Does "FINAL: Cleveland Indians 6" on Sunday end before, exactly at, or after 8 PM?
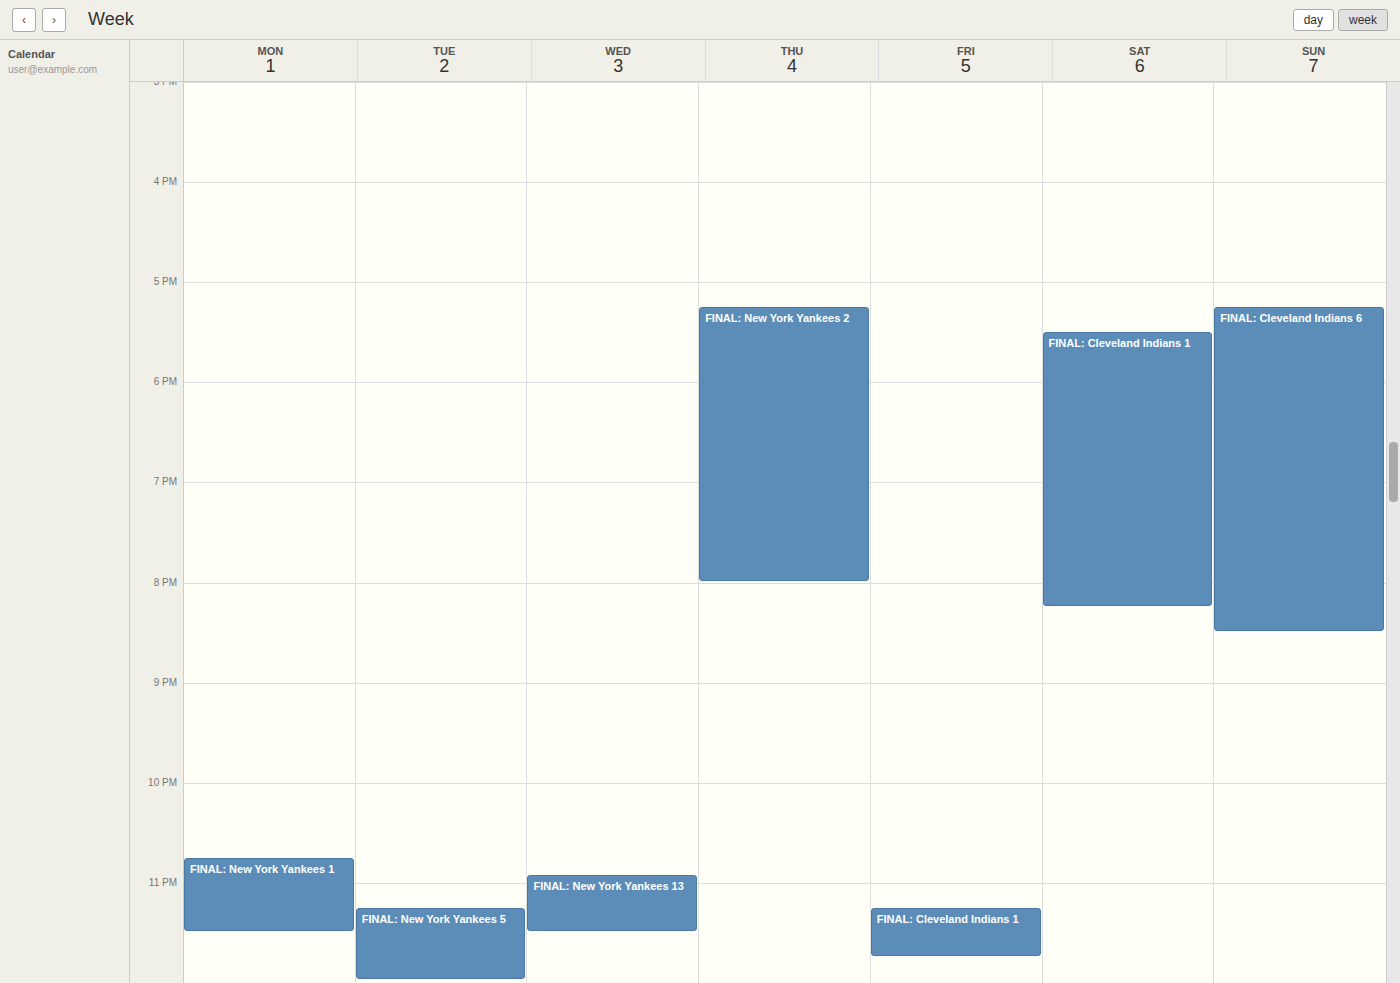
8:30 PM -- after 8 PM, 30 minutes below the 8 PM line.